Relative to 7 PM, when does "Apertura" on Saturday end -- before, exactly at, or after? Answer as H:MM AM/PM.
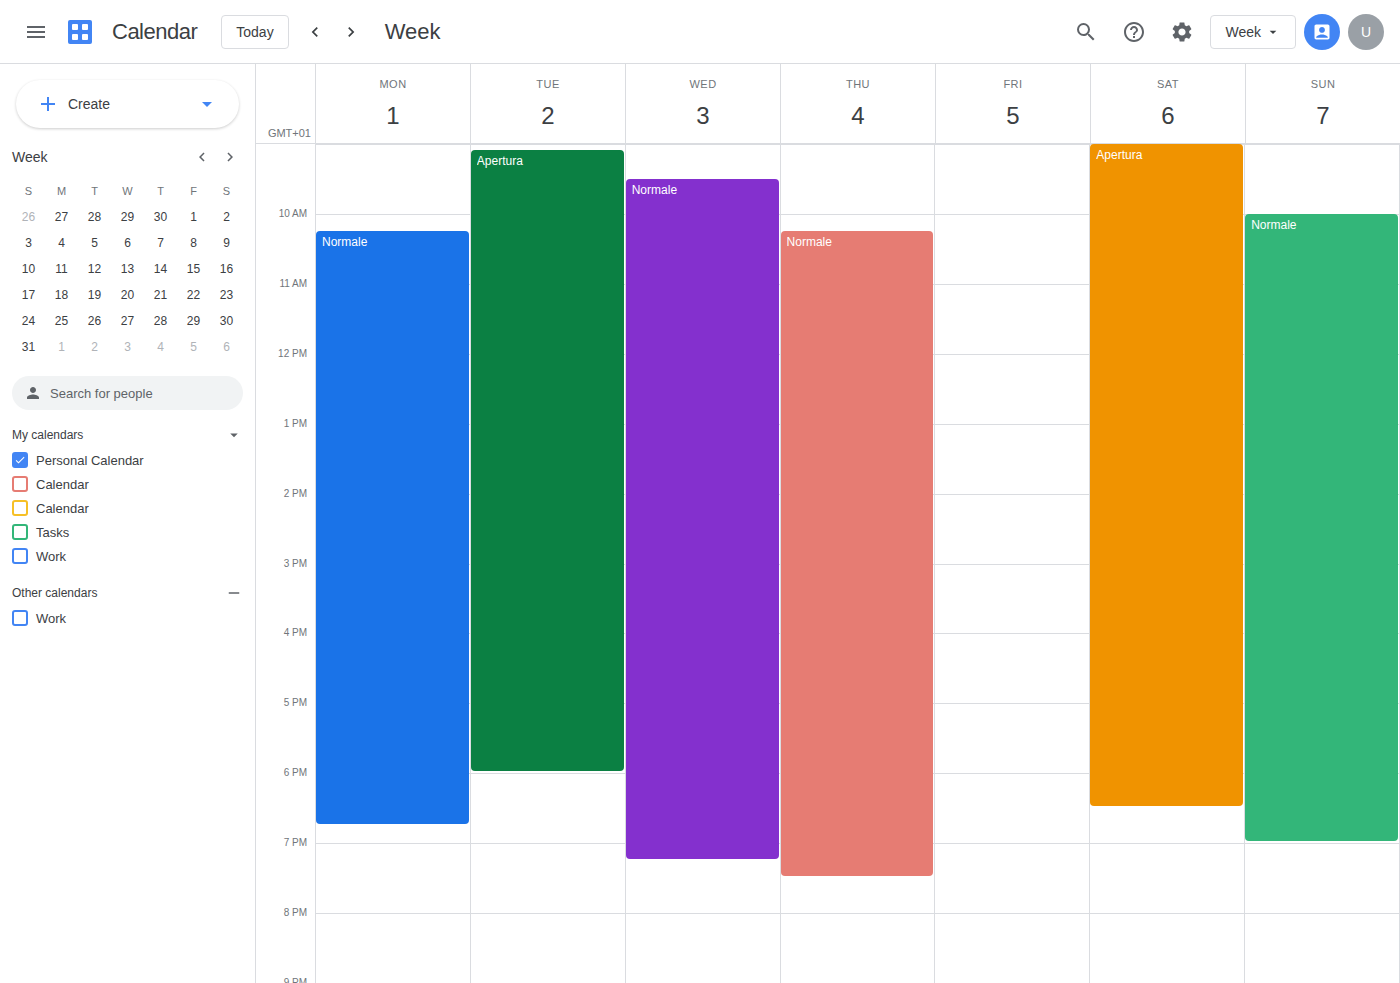
6:30 PM -- before 7 PM, 30 minutes above the 7 PM line.